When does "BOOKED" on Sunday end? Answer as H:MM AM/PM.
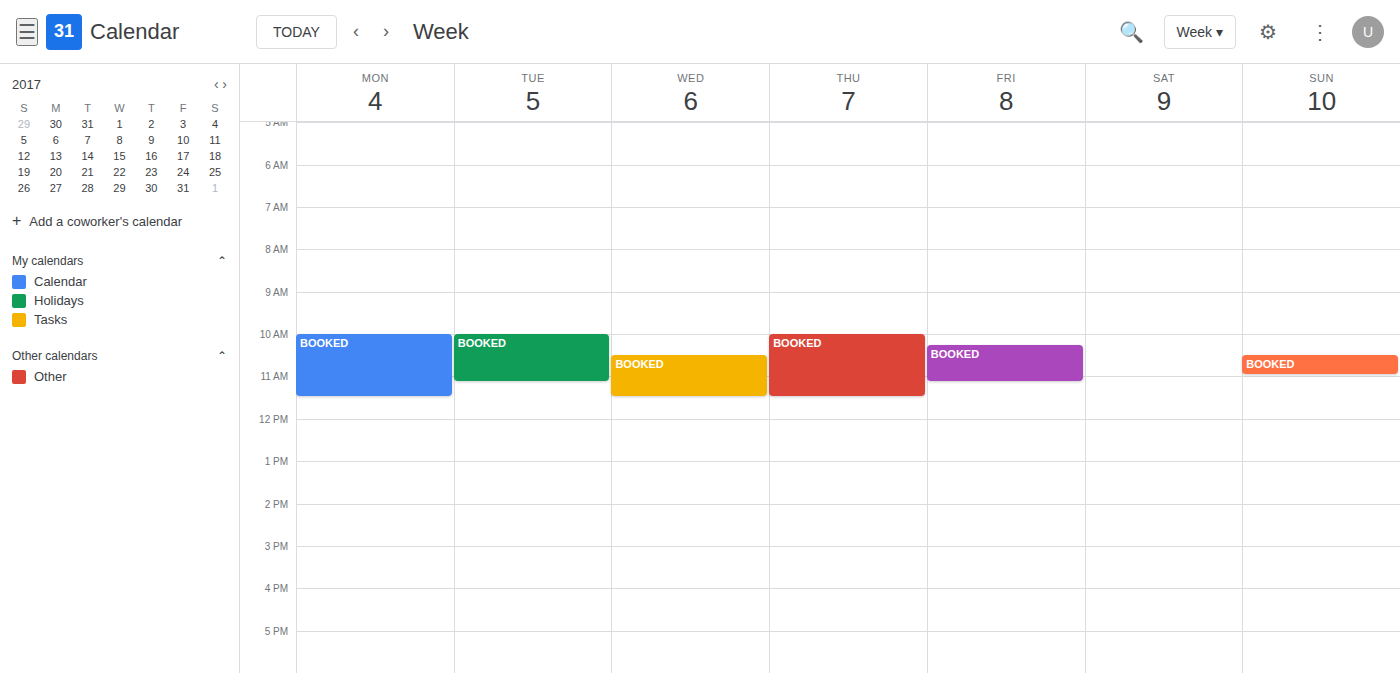
11:00 AM